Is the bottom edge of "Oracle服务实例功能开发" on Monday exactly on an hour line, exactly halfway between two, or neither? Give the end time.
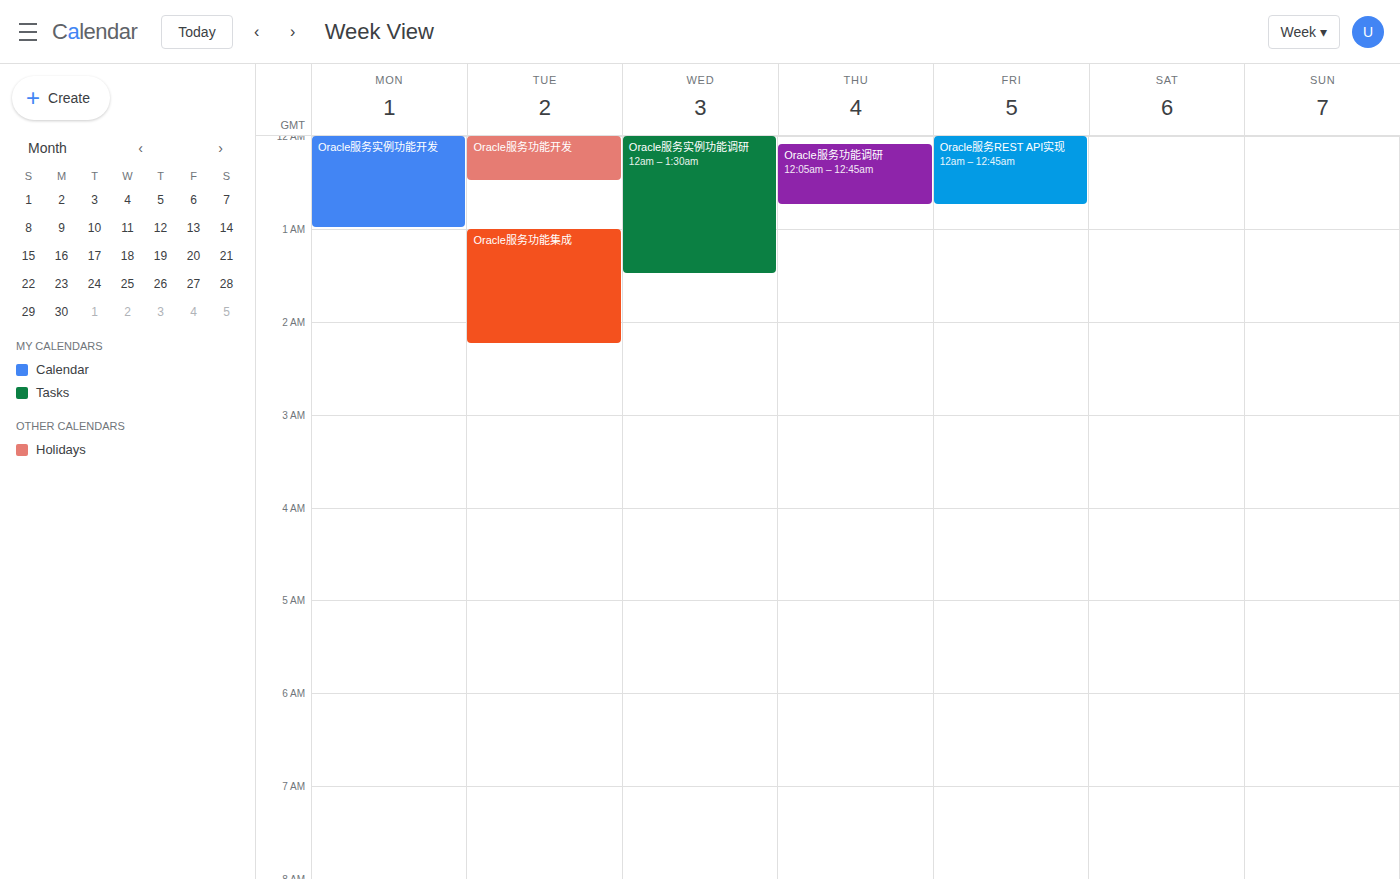
1:00 AM -- exactly on the 1 AM line.